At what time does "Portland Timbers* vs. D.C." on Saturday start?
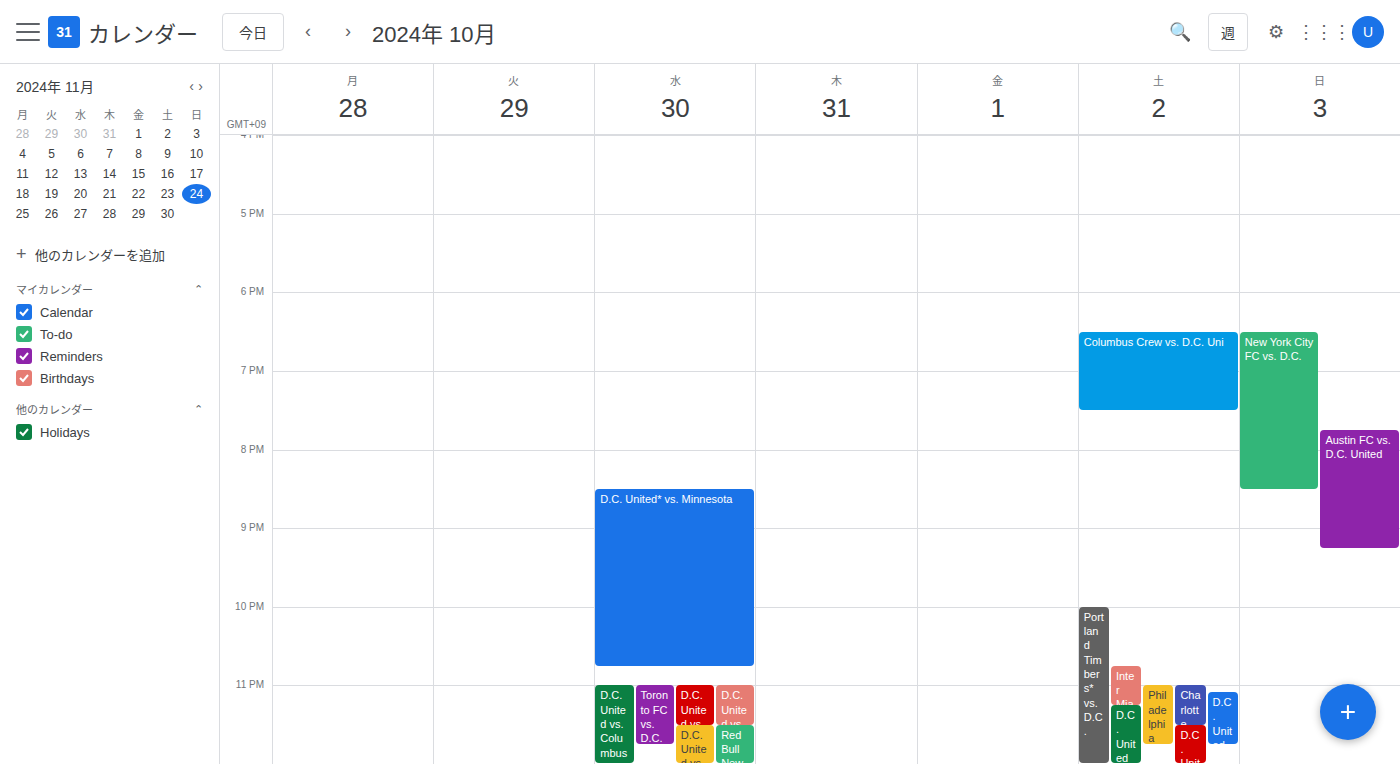
10:00 PM